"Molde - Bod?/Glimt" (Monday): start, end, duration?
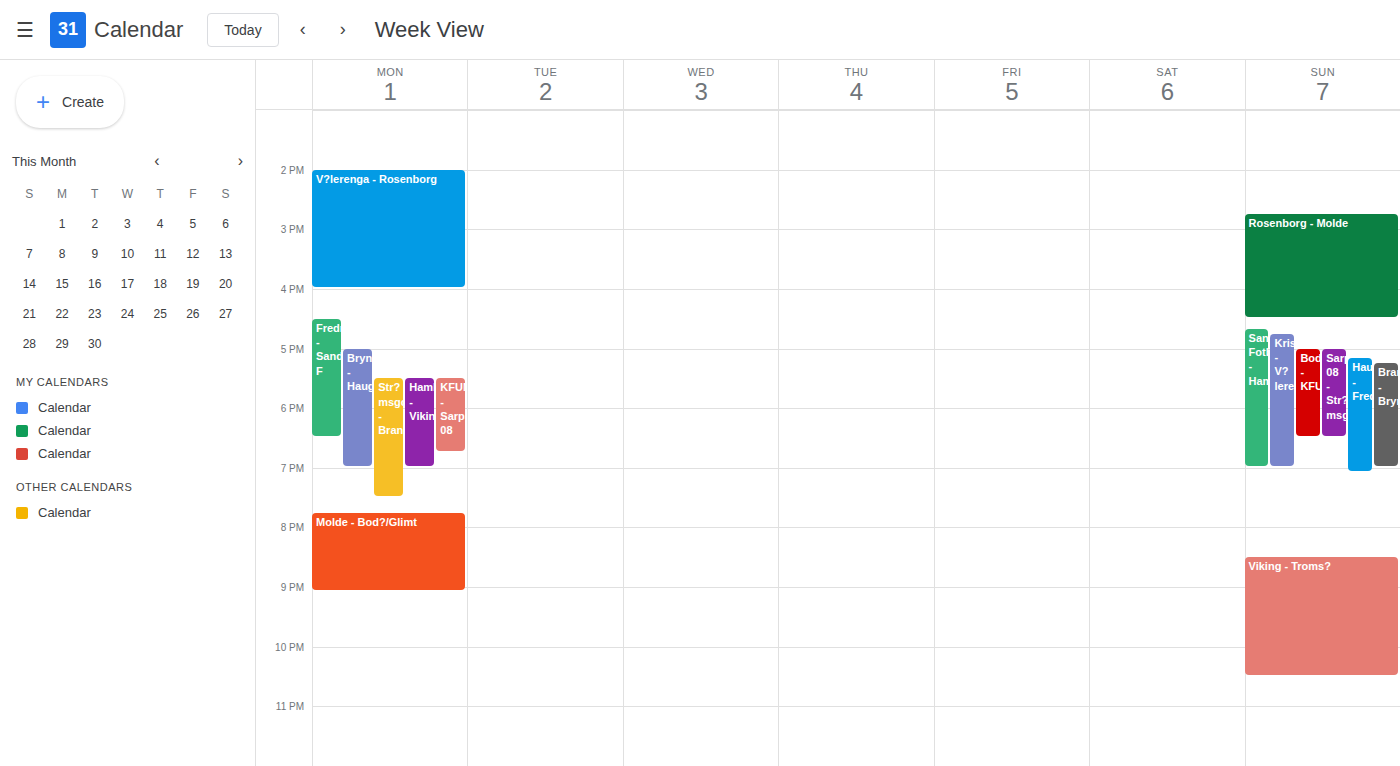
7:45 PM to 9:05 PM, 1 hour 20 minutes